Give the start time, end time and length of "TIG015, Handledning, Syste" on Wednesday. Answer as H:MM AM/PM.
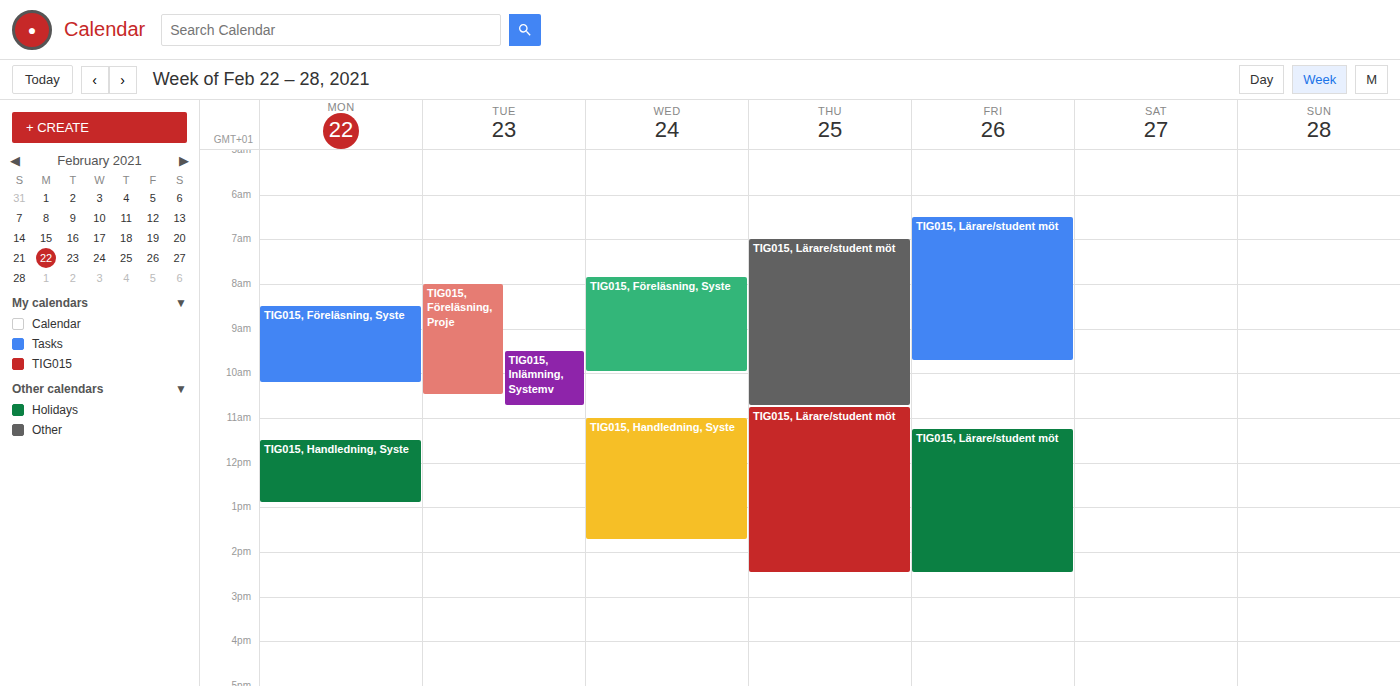
11:00 AM to 1:45 PM, 2 hours 45 minutes